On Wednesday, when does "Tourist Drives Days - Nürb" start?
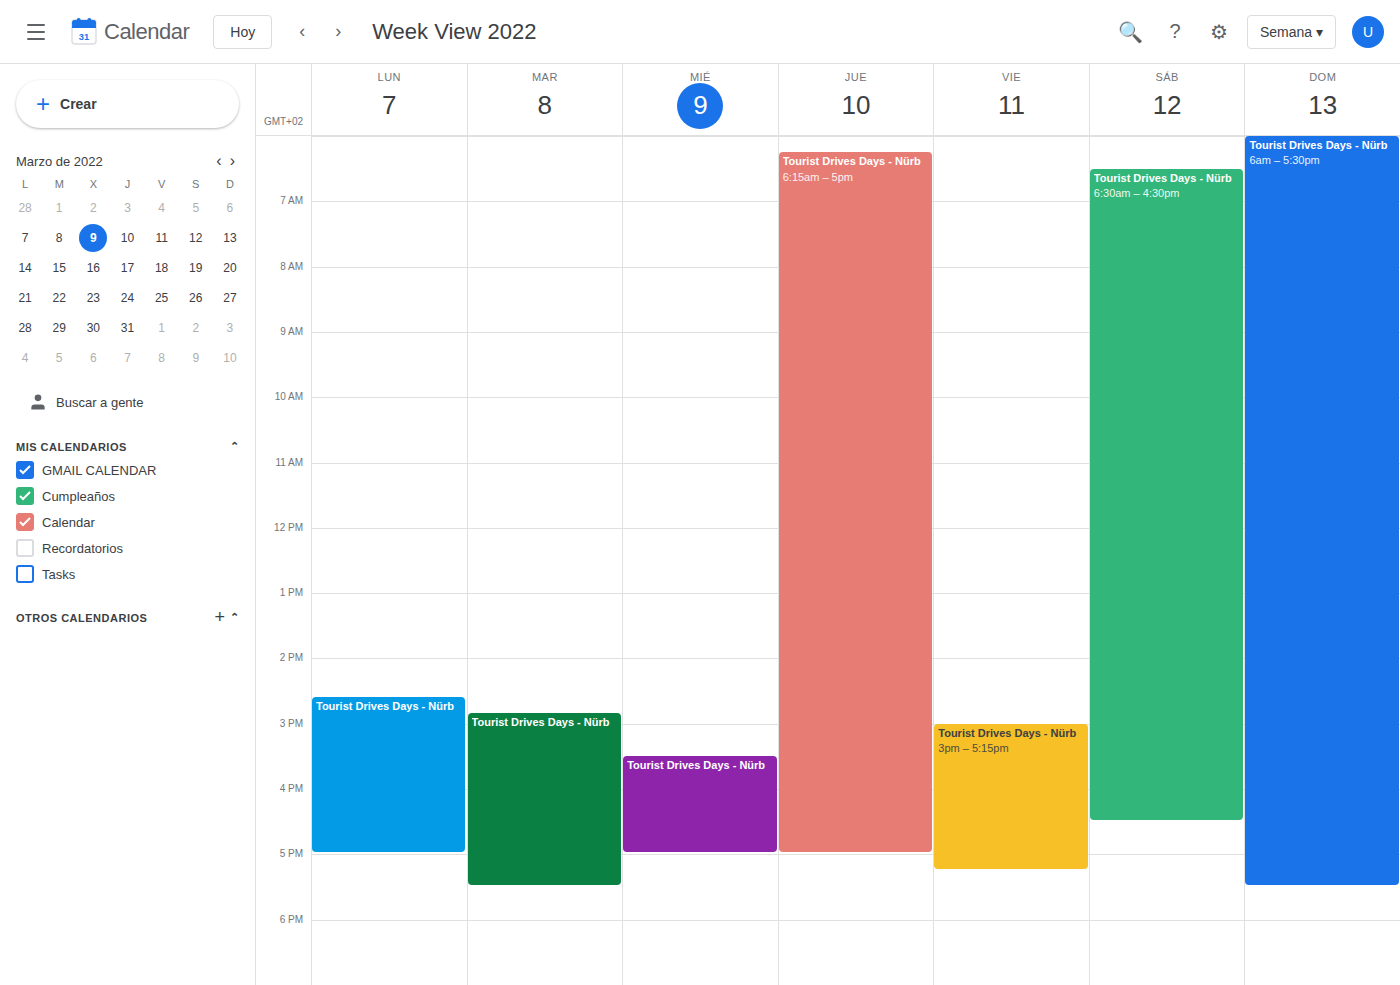
3:30 PM